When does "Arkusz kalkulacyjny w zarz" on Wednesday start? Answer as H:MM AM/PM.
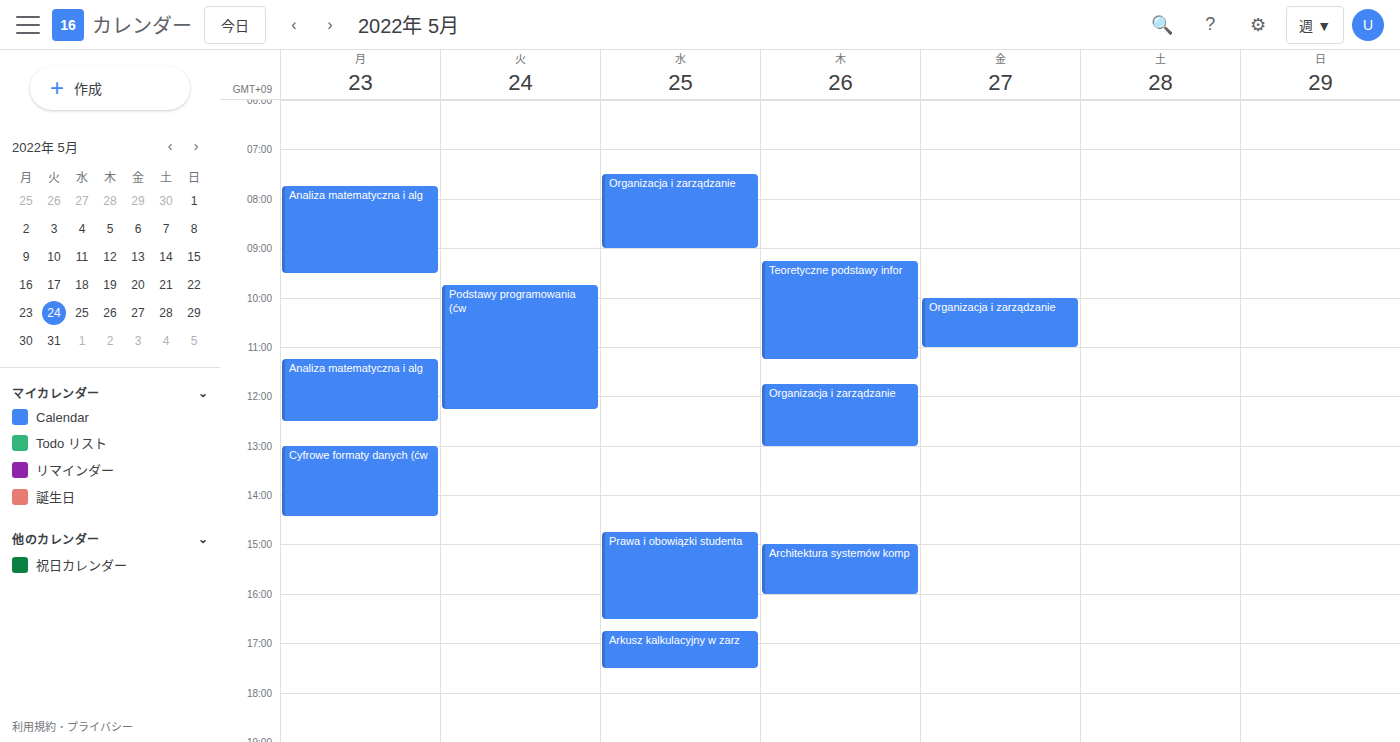
4:45 PM